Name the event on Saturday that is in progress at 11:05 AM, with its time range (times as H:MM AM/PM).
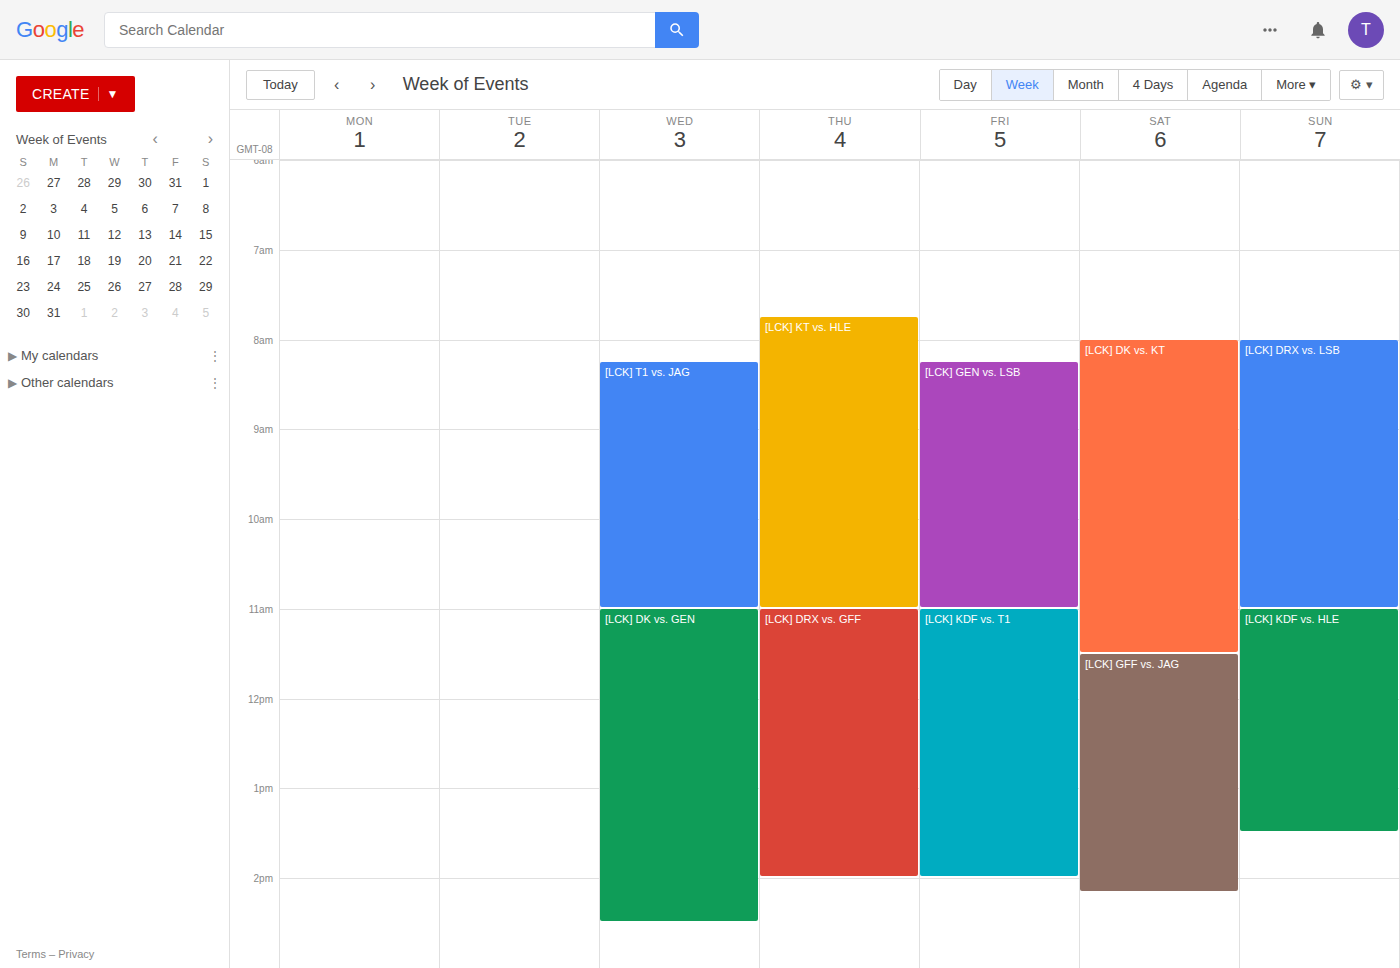
"[LCK] DK vs. KT", 8:00 AM to 11:30 AM